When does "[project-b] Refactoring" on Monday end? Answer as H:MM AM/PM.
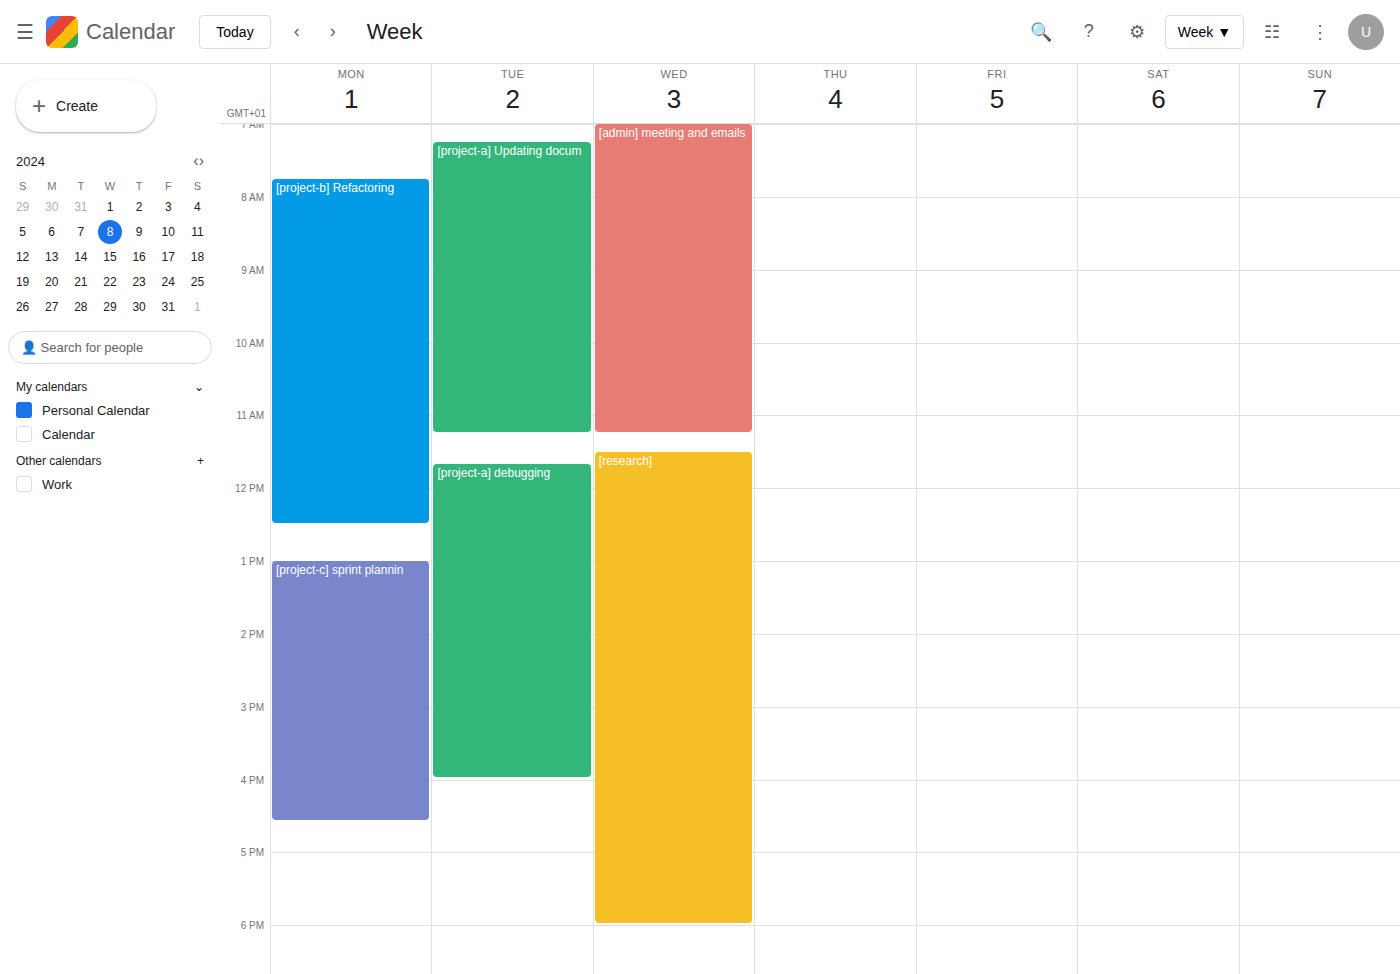
12:30 PM